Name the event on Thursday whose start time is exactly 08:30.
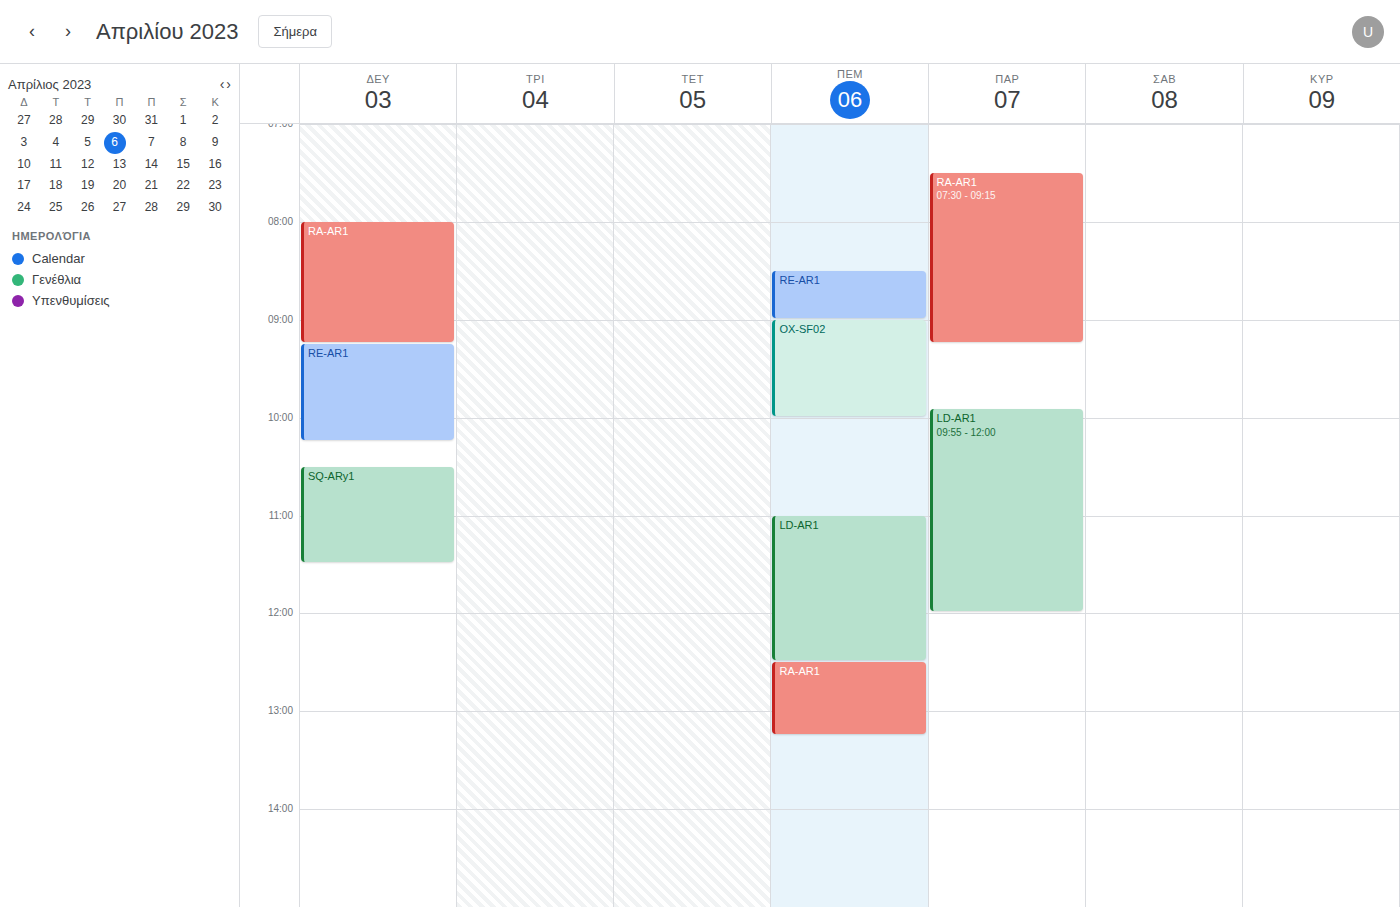
"RE-AR1"